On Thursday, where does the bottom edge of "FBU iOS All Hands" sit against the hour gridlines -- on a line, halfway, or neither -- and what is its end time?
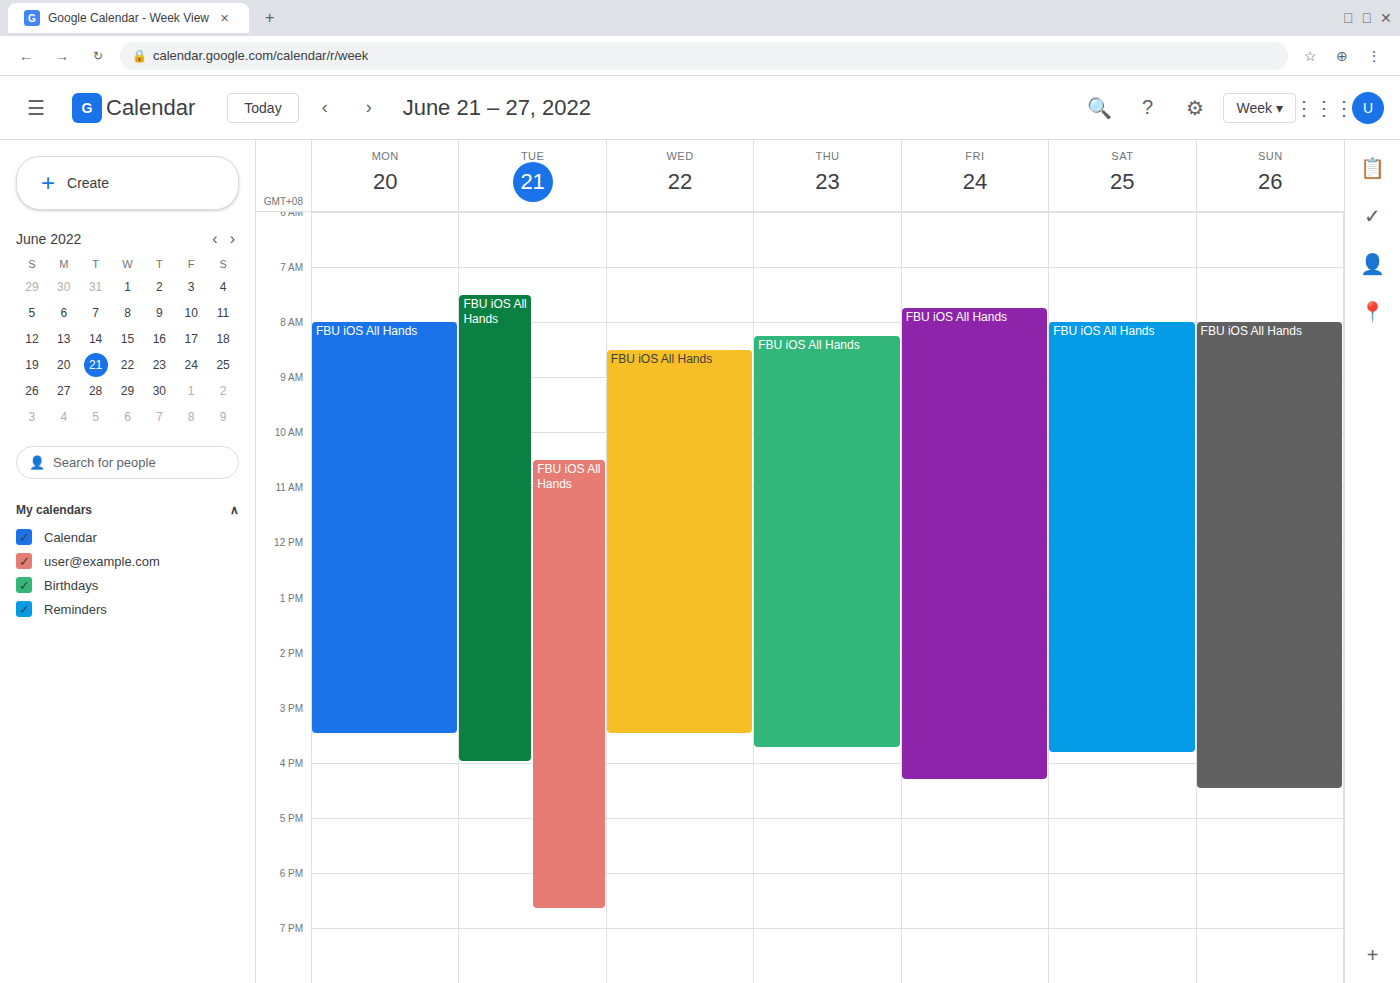
3:45 PM -- neither: three quarters of the way from the 3 PM line to the 4 PM line.